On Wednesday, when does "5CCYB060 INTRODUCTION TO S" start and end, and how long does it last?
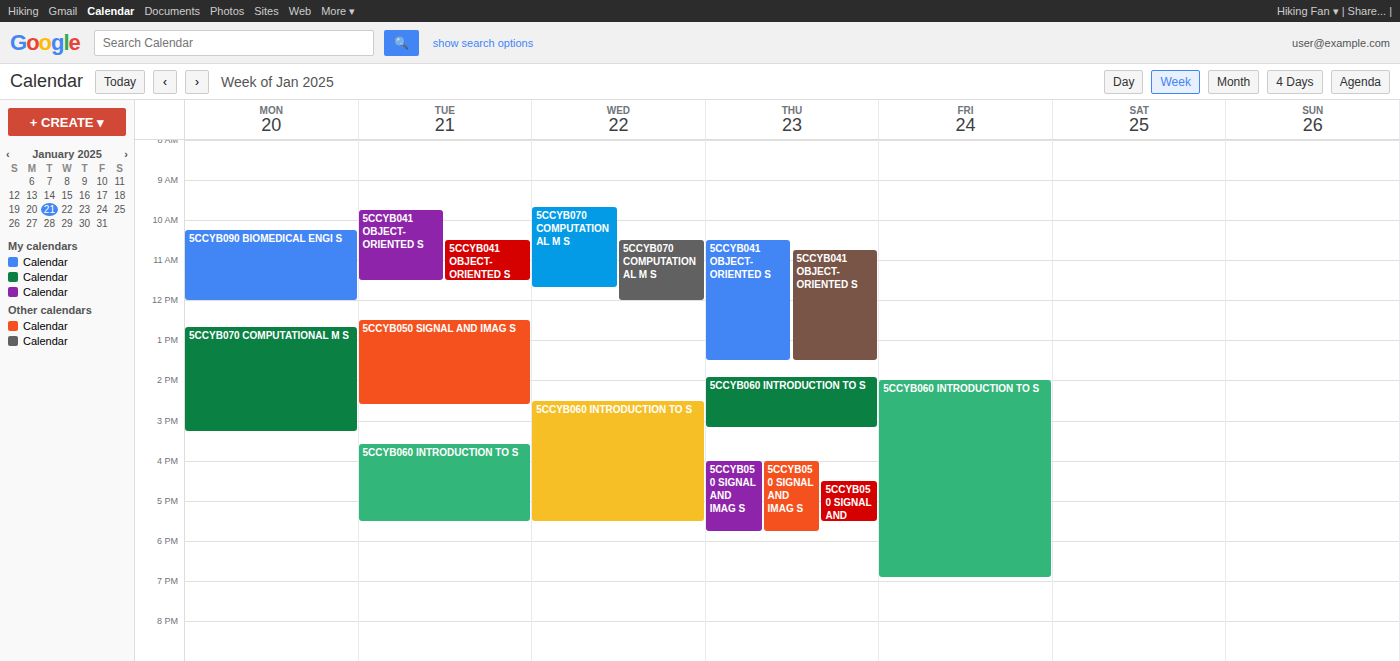
14:30 to 17:30, 3 hours